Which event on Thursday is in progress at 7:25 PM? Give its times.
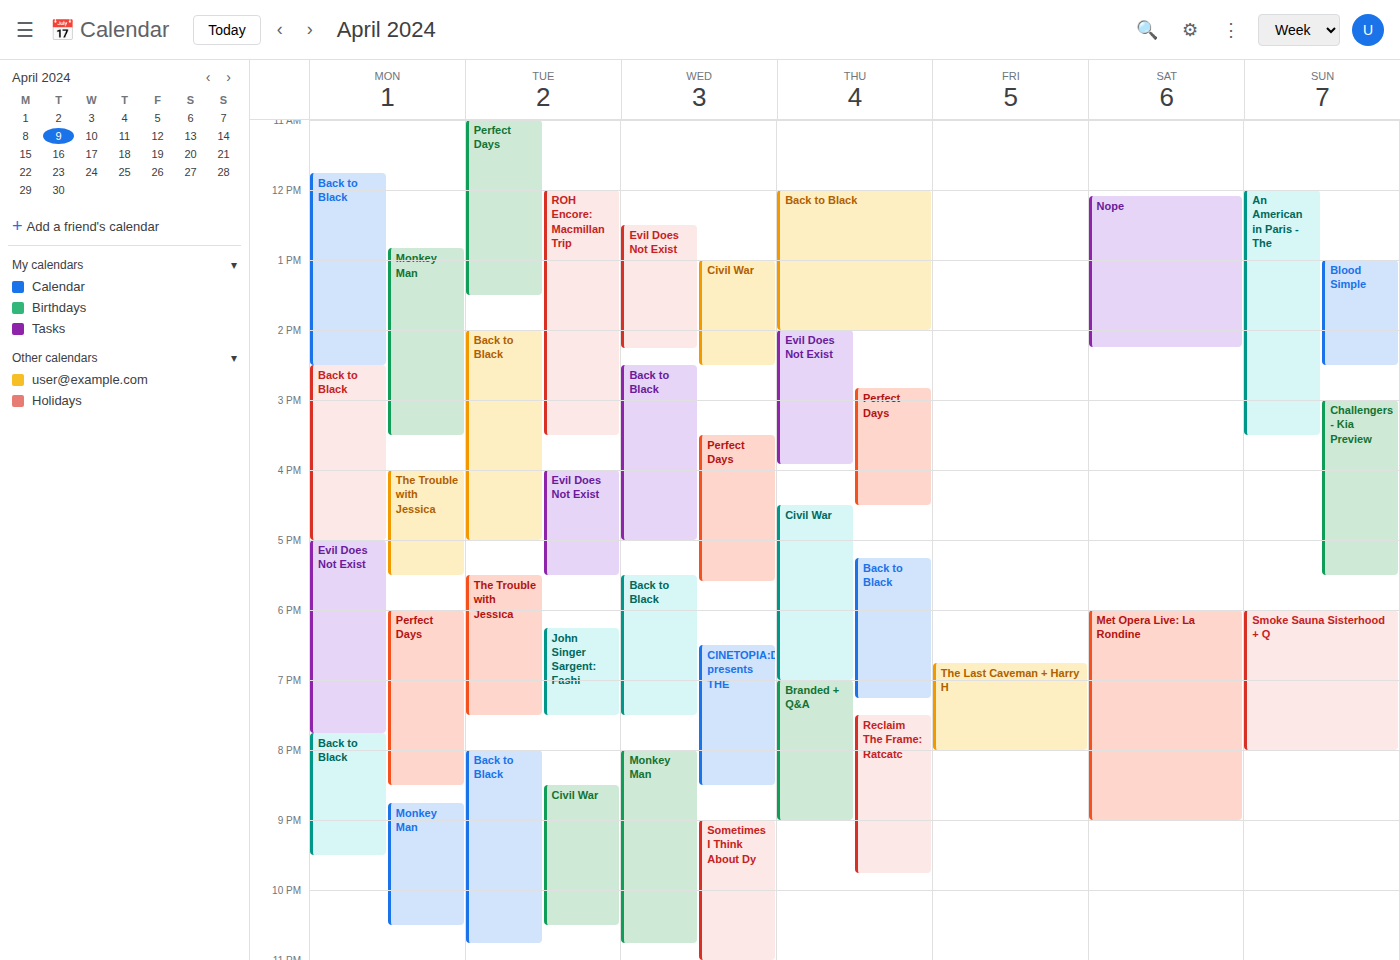
"Branded + Q&A", 7:00 PM to 9:00 PM